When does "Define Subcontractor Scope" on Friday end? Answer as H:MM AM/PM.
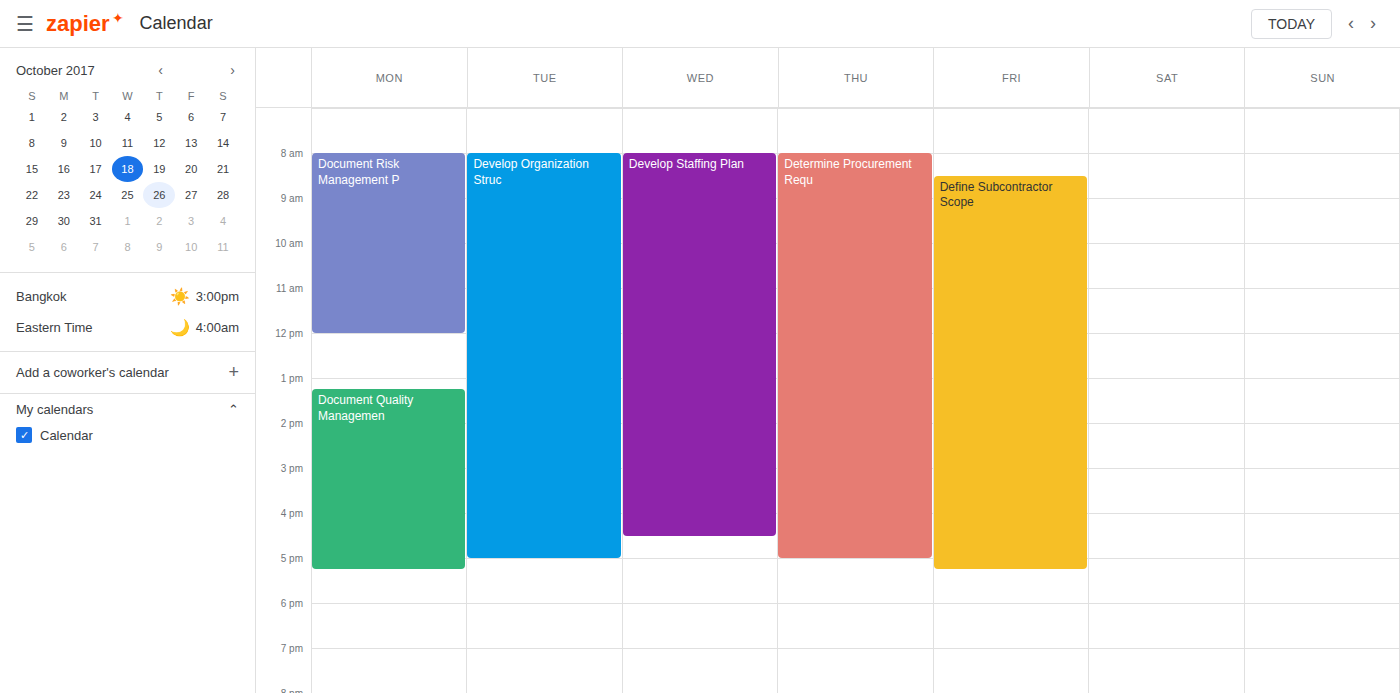
5:15 PM